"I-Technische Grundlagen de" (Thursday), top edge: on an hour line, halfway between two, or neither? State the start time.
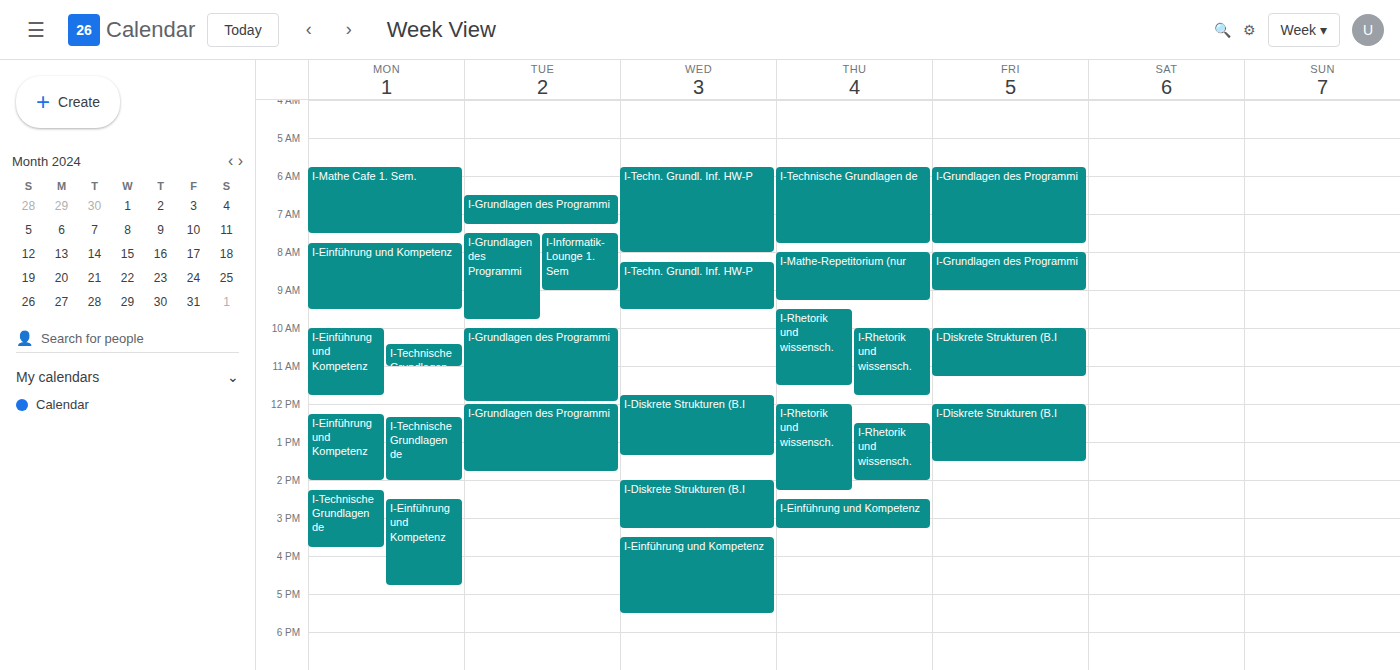
5:45 AM -- neither: three quarters of the way from the 5 AM line to the 6 AM line.